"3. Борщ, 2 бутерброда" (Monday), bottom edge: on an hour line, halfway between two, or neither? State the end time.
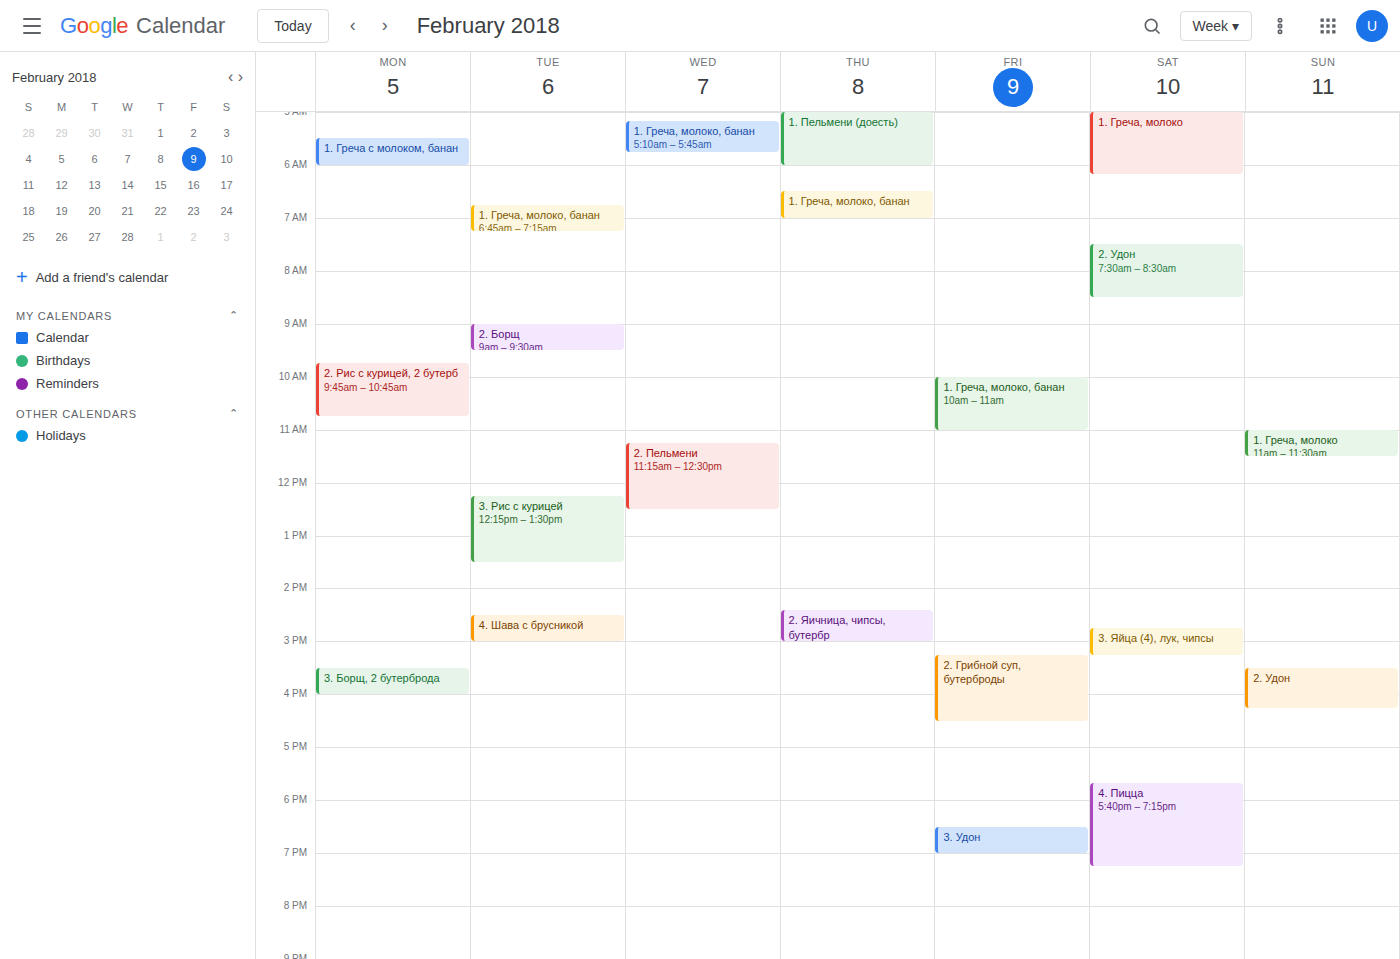
16:00 -- exactly on the 16:00 line.